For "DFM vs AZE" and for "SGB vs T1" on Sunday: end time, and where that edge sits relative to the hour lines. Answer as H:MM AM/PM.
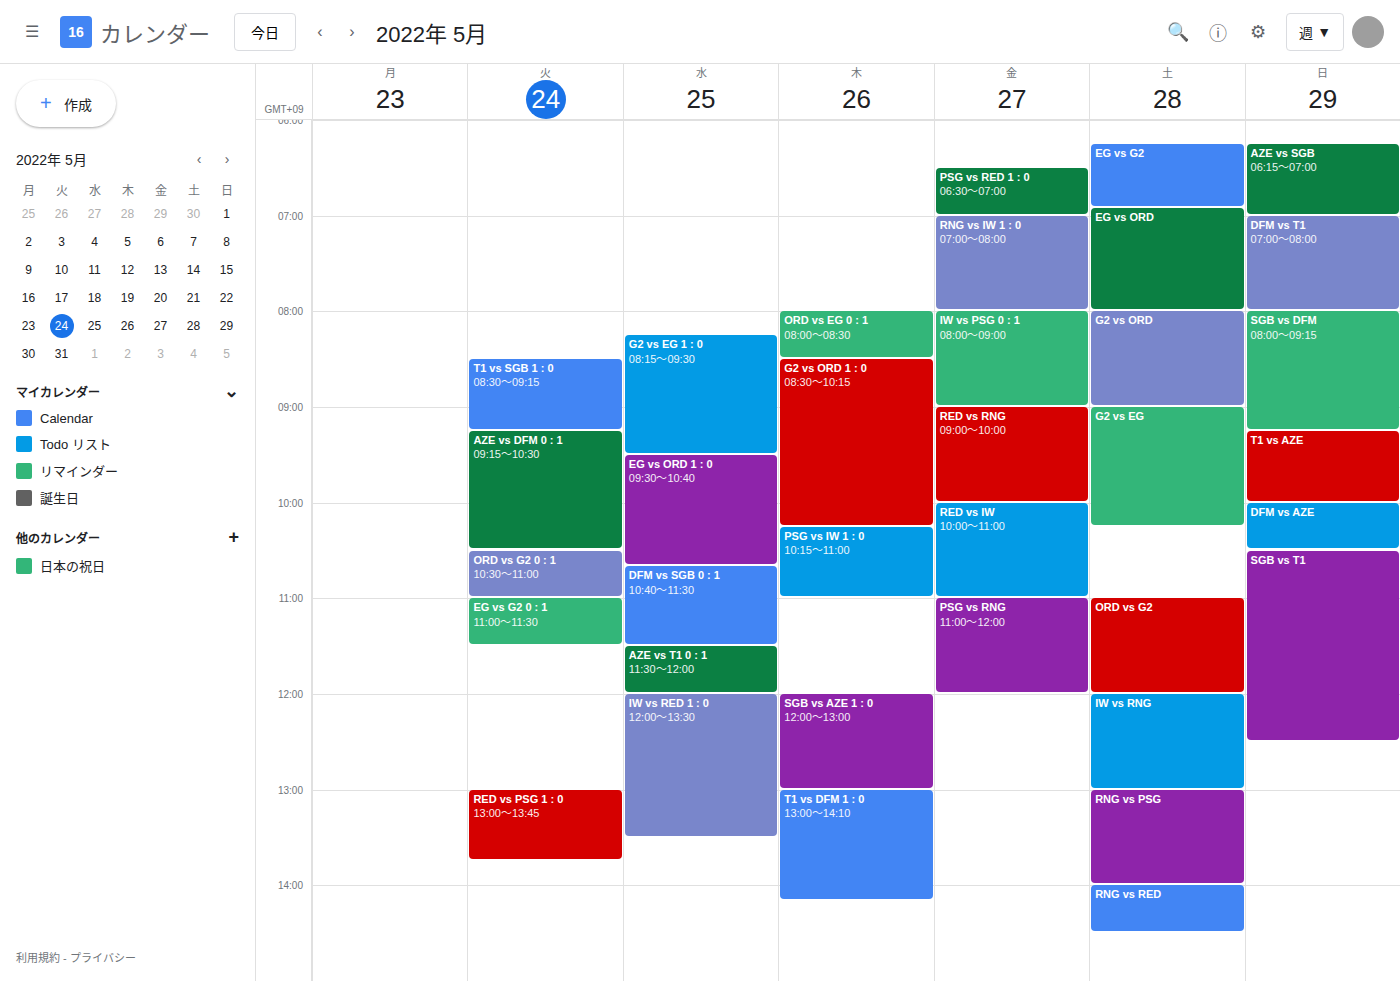
"DFM vs AZE": 10:30 AM, halfway between the 10 AM and 11 AM lines. "SGB vs T1": 12:30 PM, halfway between the 12 PM and 1 PM lines.